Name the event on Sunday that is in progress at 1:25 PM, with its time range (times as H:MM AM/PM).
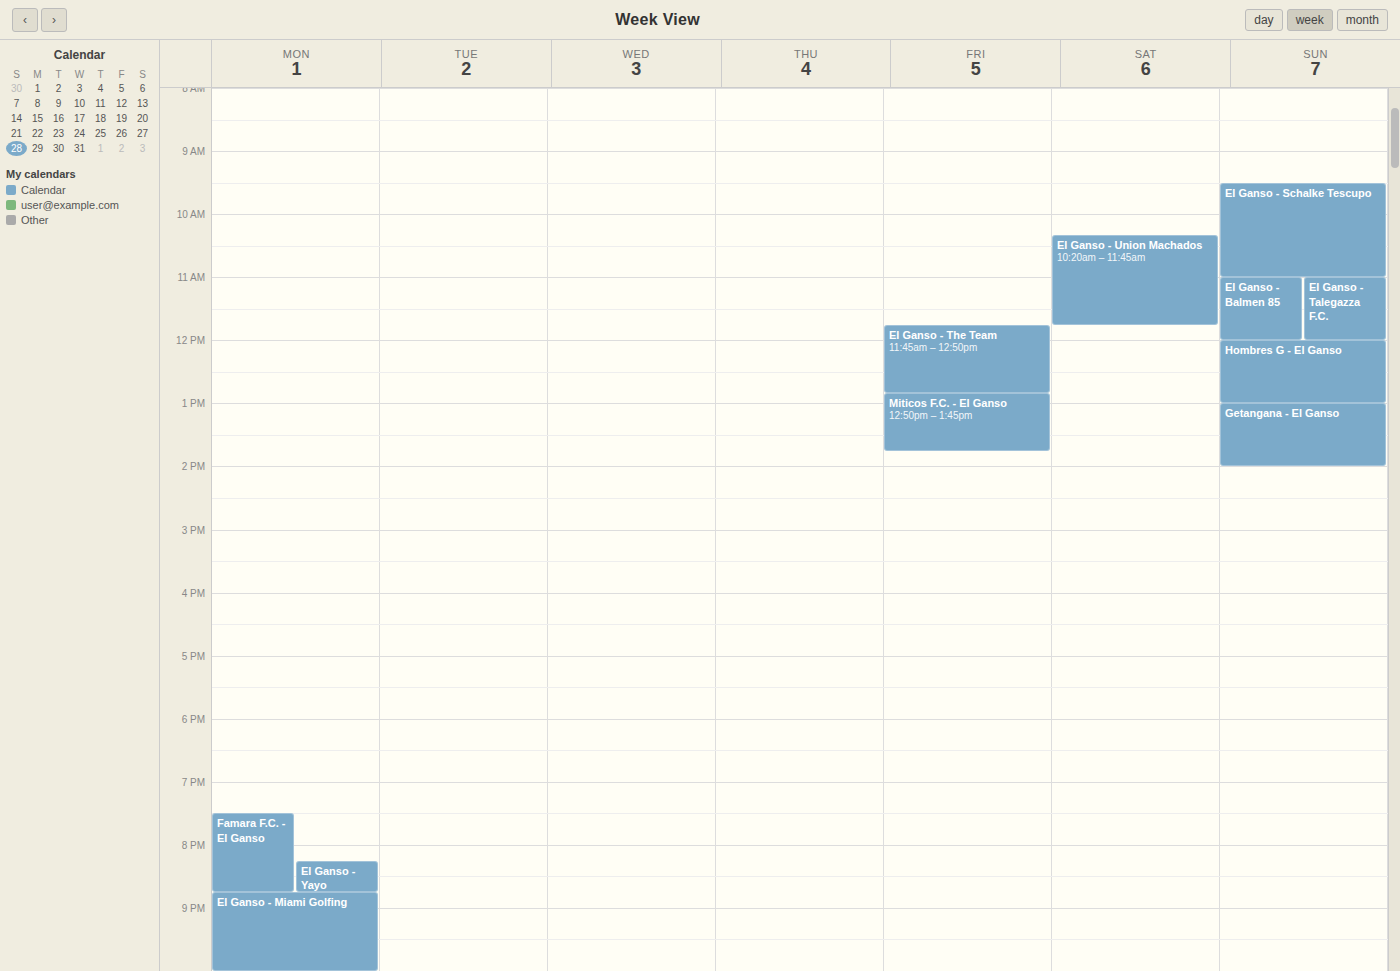
"Getangana - El Ganso", 1:00 PM to 2:00 PM